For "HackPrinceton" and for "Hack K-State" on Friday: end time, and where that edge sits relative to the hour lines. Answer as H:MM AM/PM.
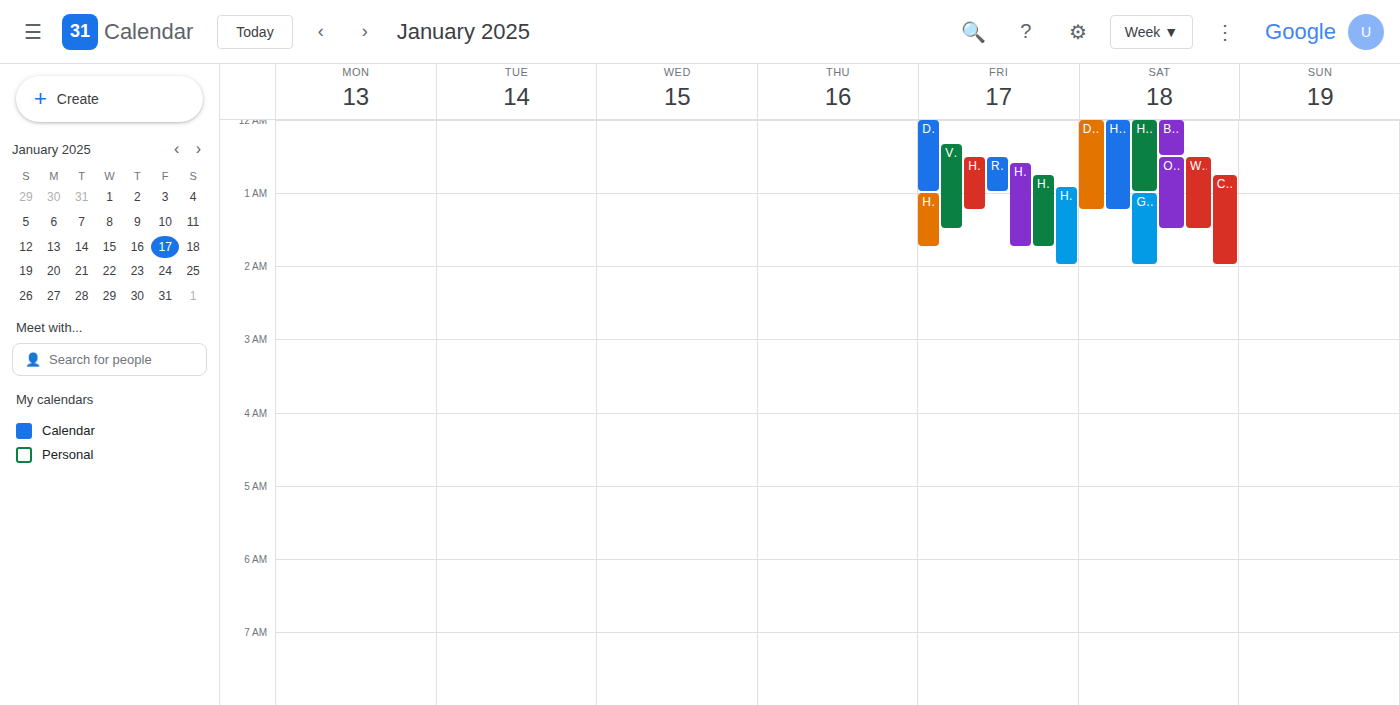
"HackPrinceton": 1:15 AM, neither: a quarter of the way from the 1 AM line to the 2 AM line. "Hack K-State": 1:45 AM, neither: three quarters of the way from the 1 AM line to the 2 AM line.